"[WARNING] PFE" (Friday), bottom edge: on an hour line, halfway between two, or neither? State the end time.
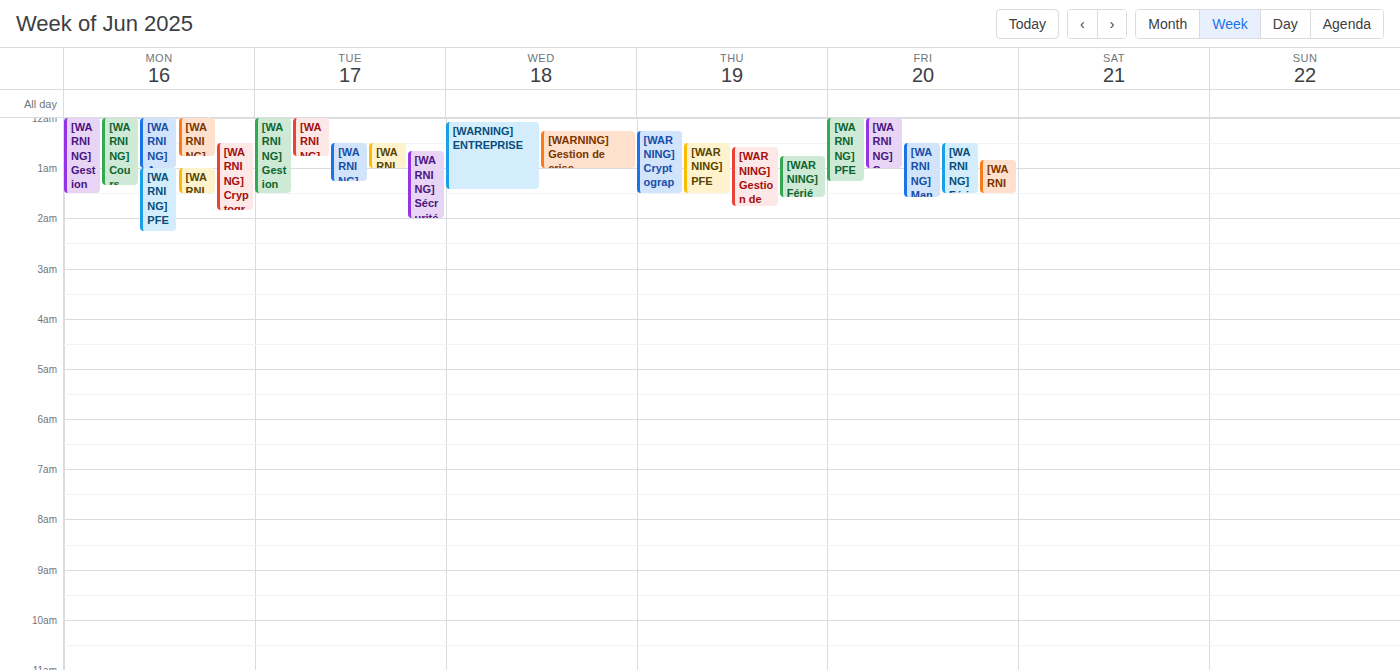
01:15 -- neither: a quarter of the way from the 01:00 line to the 02:00 line.